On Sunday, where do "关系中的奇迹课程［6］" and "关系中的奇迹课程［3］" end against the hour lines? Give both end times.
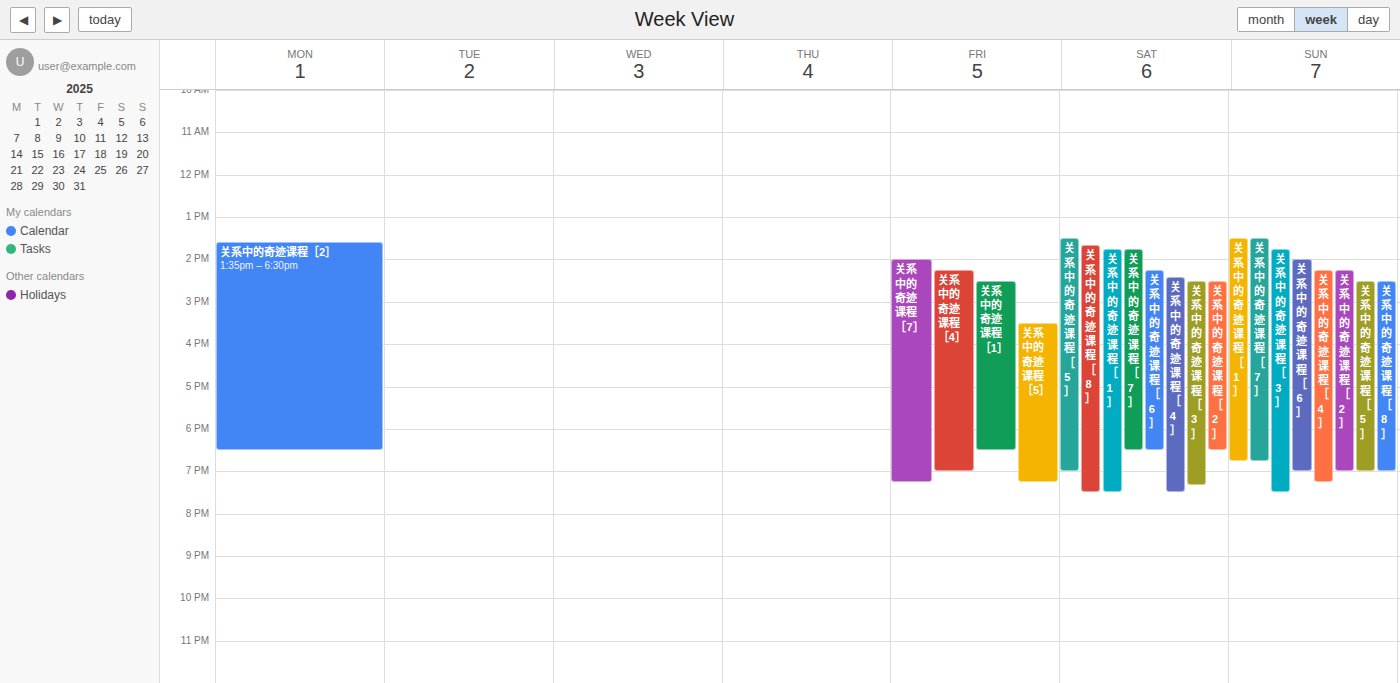
"关系中的奇迹课程［6］": 7:00 PM, exactly on the 7 PM line. "关系中的奇迹课程［3］": 7:30 PM, halfway between the 7 PM and 8 PM lines.